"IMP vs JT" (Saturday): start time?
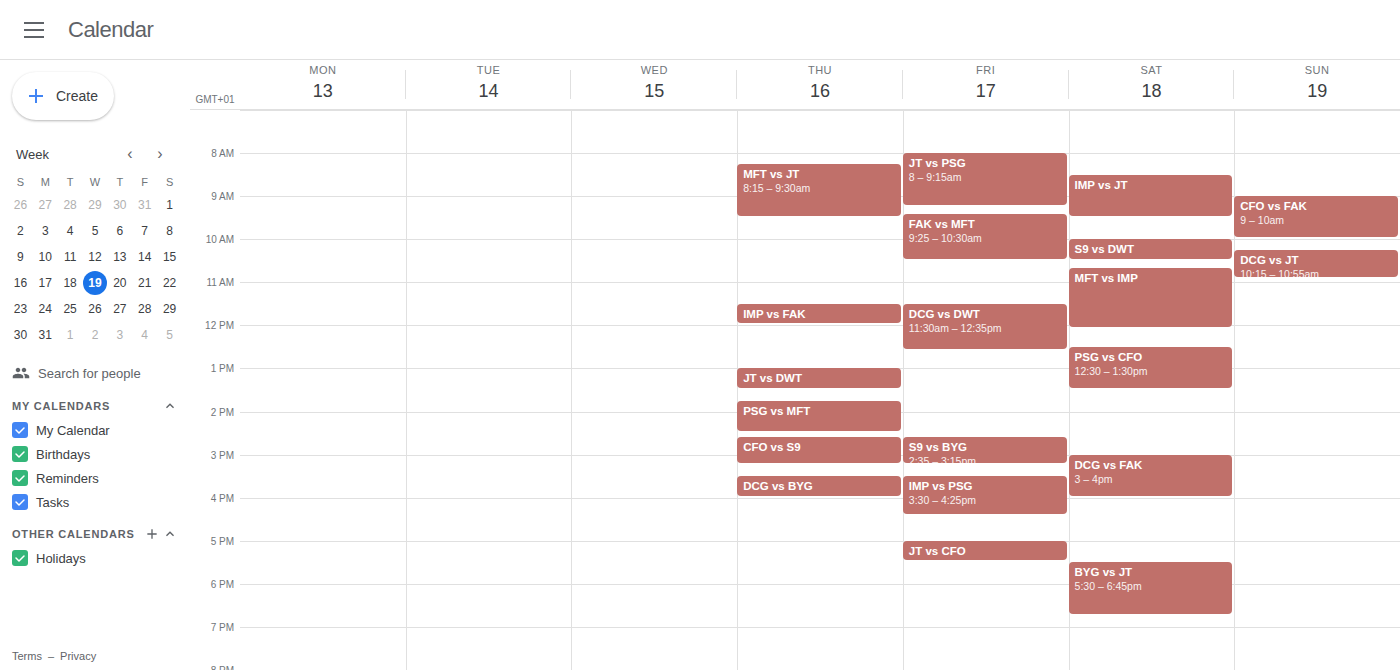
8:30 AM